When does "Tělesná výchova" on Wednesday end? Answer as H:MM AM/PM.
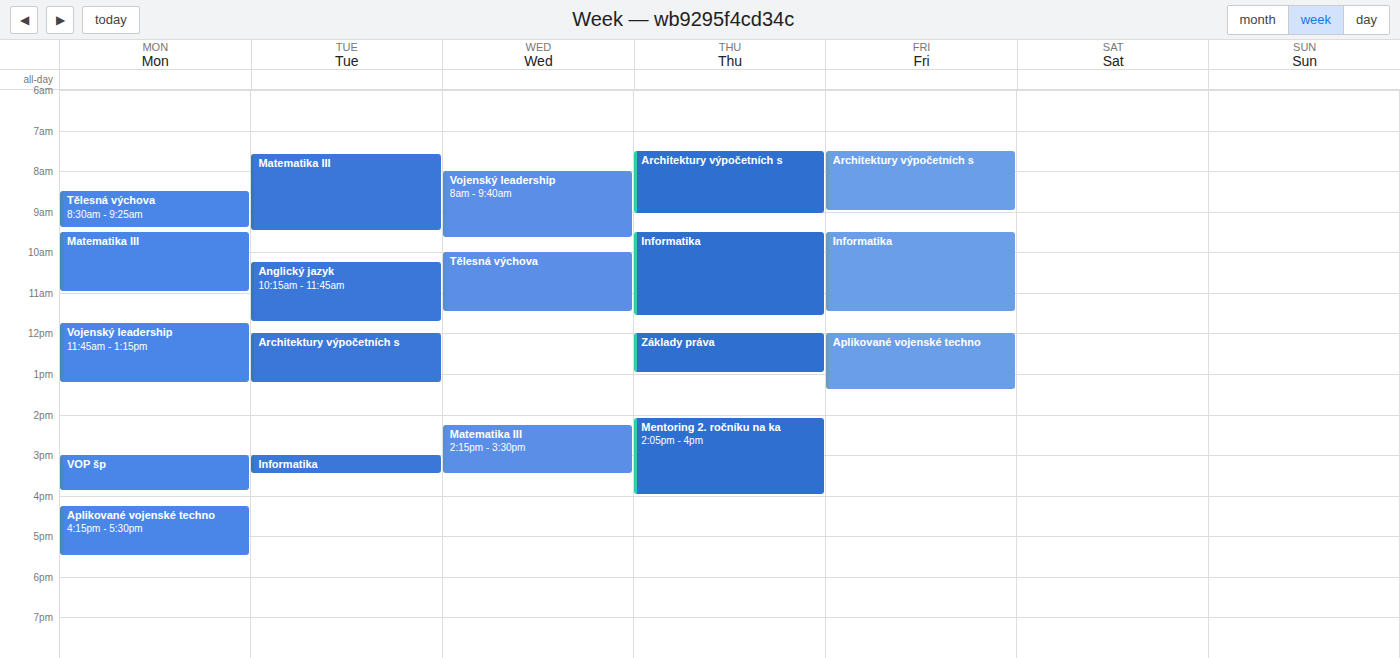
11:30 AM